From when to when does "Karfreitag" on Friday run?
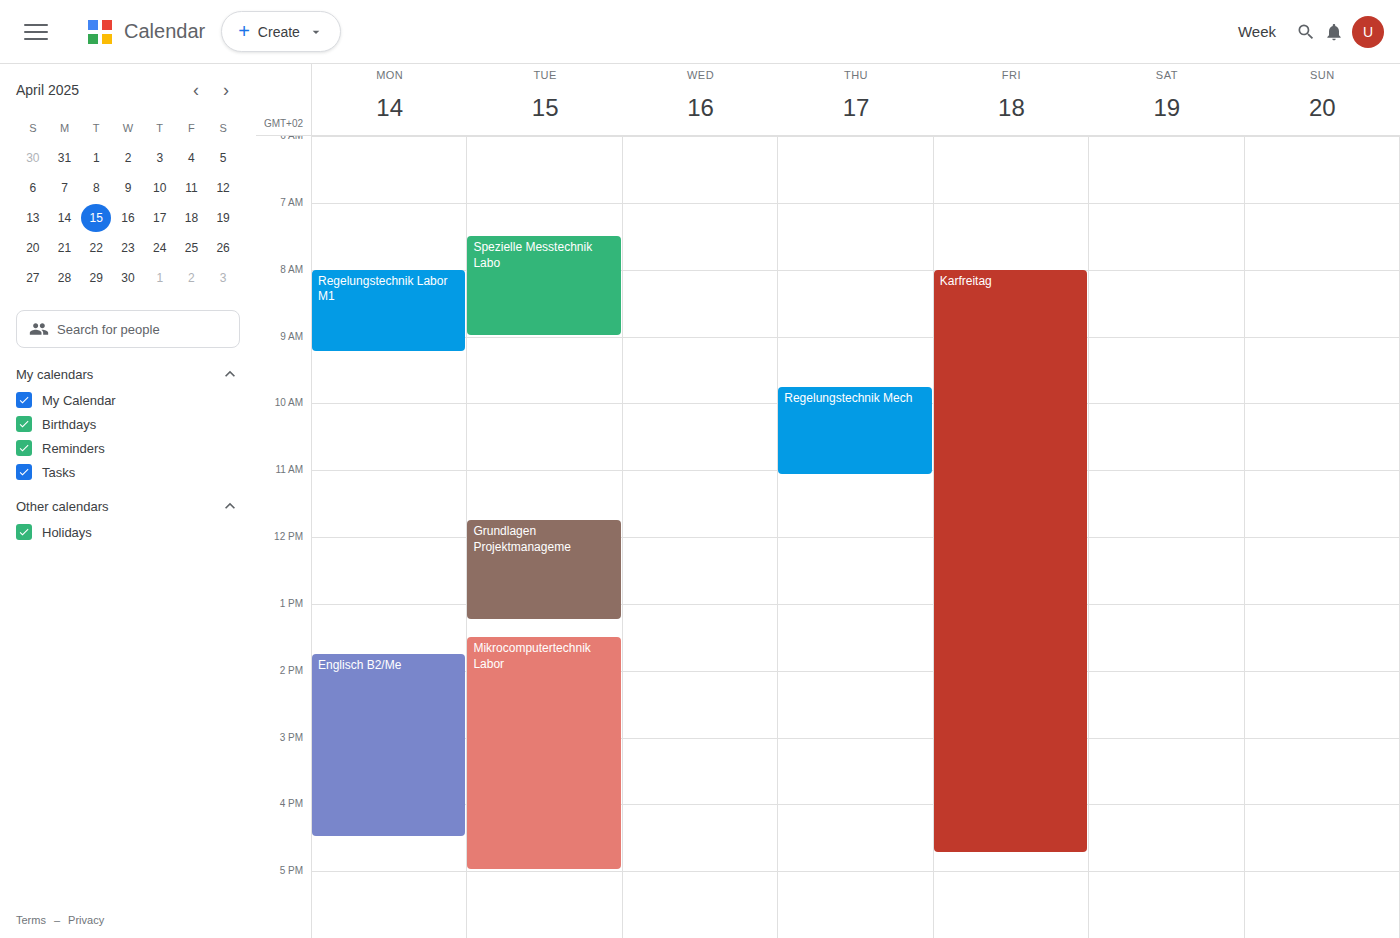
8:00 AM to 4:45 PM